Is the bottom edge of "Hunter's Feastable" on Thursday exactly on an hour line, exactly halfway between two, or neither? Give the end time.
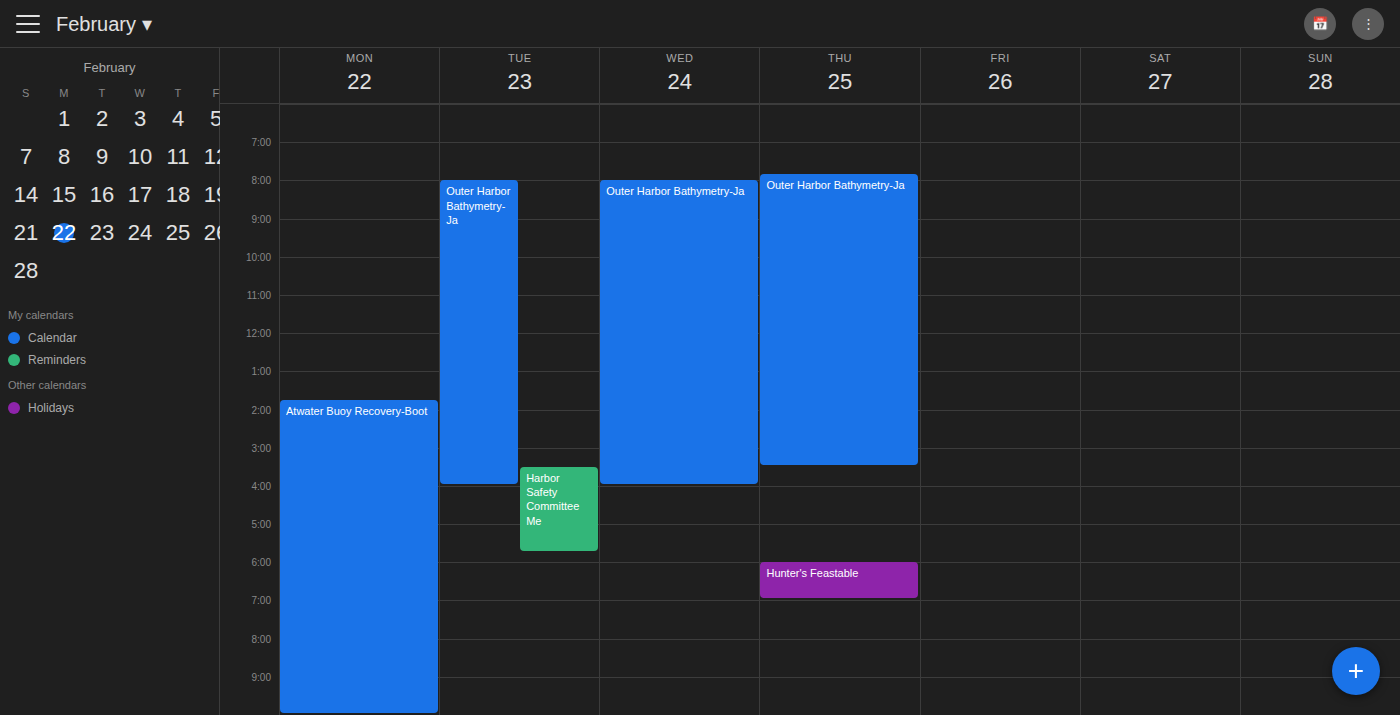
7:00 PM -- exactly on the 7 PM line.